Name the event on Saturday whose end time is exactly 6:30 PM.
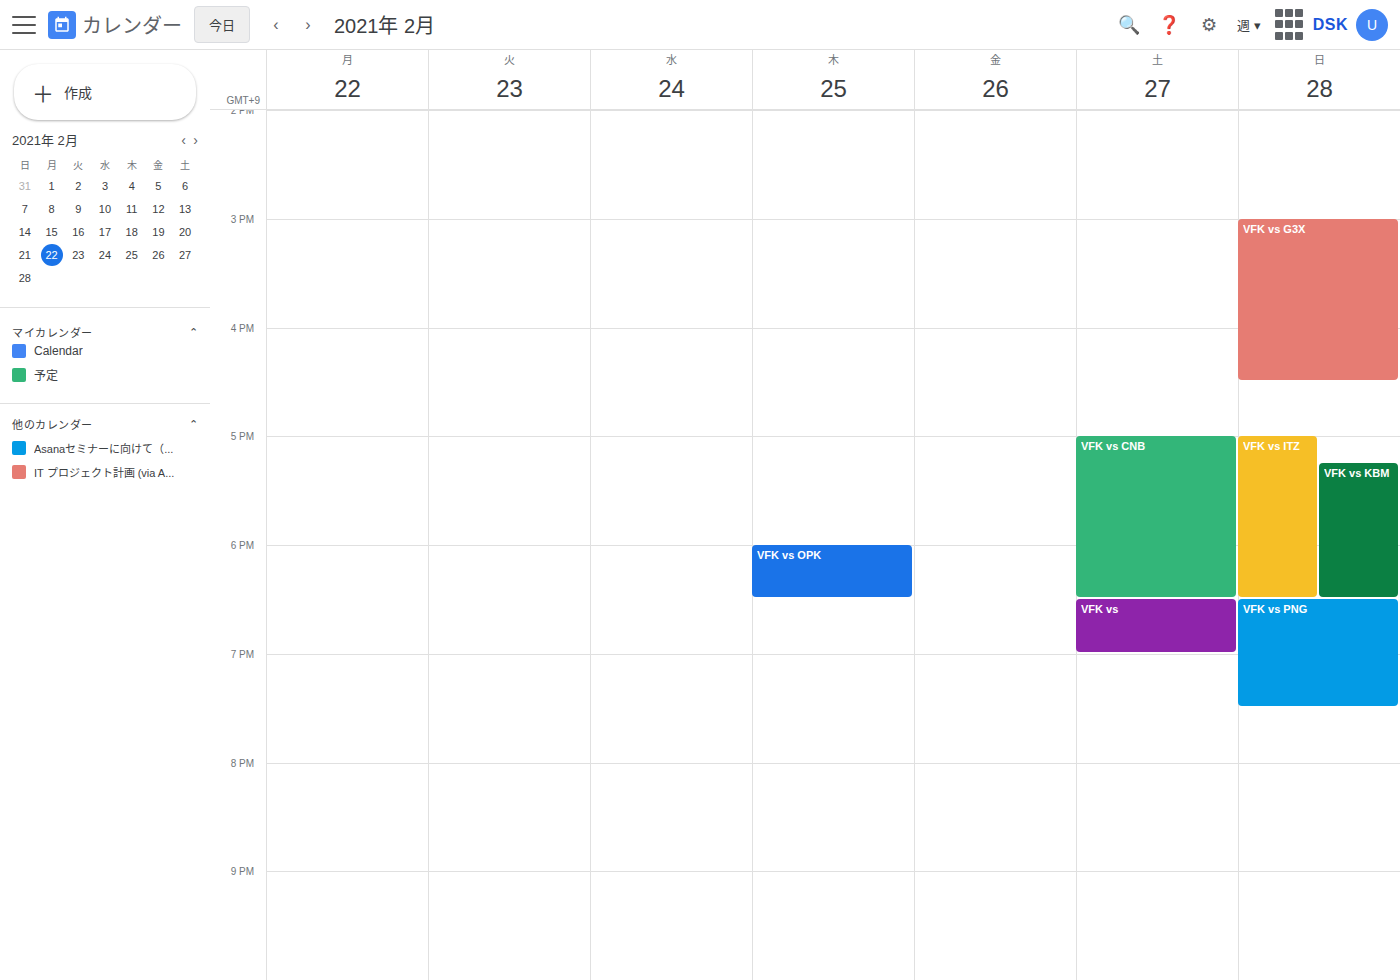
"VFK vs CNB"